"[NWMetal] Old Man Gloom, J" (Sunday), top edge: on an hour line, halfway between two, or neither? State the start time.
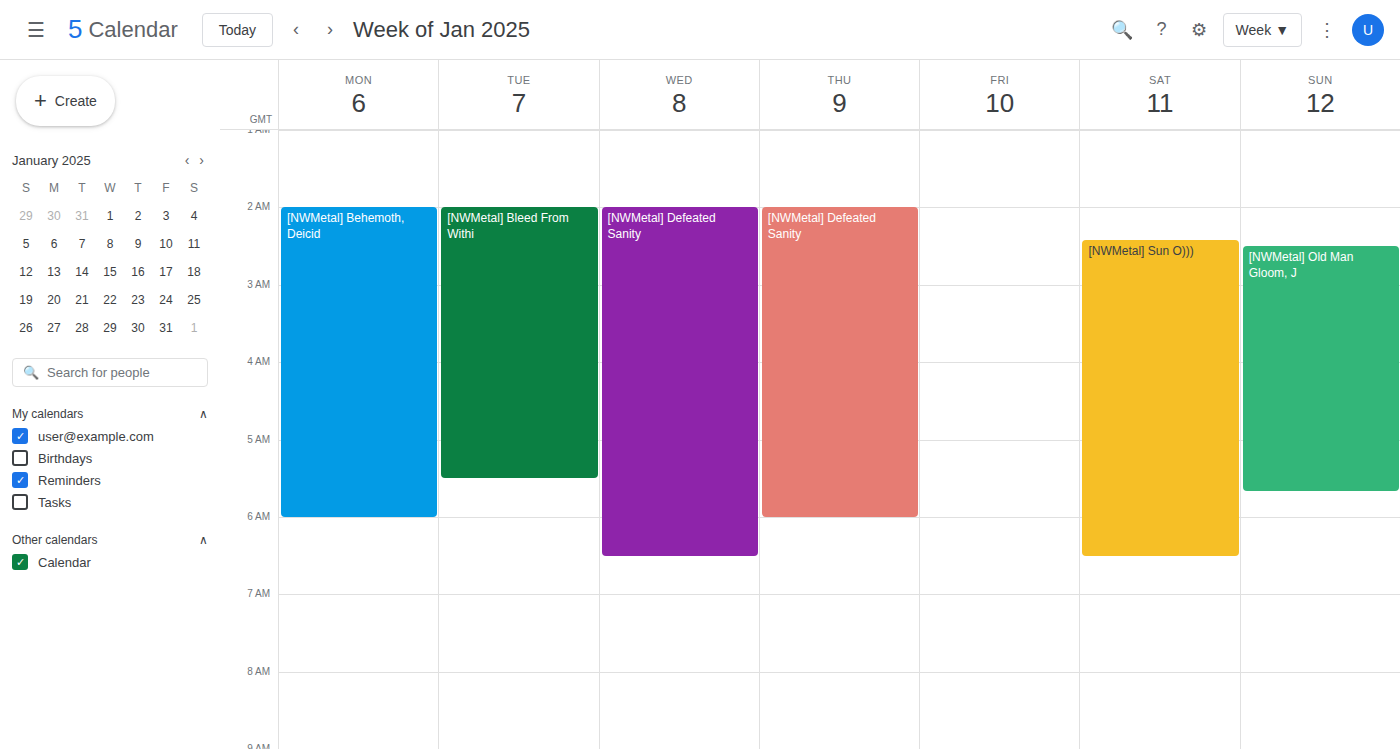
2:30 AM -- halfway between the 2 AM and 3 AM lines.